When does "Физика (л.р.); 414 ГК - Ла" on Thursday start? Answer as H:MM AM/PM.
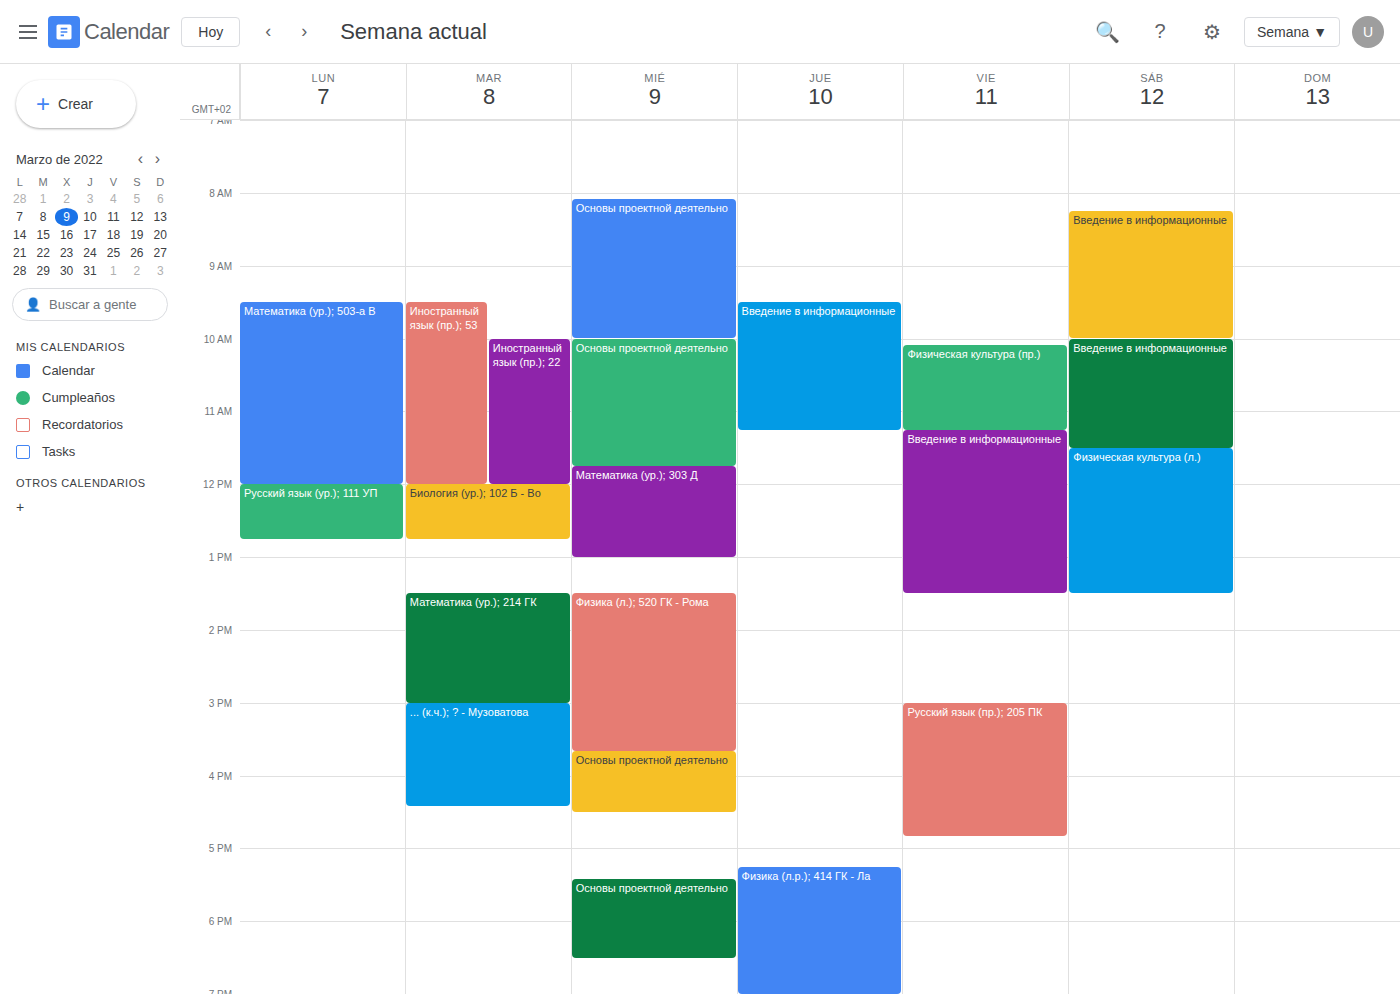
5:15 PM